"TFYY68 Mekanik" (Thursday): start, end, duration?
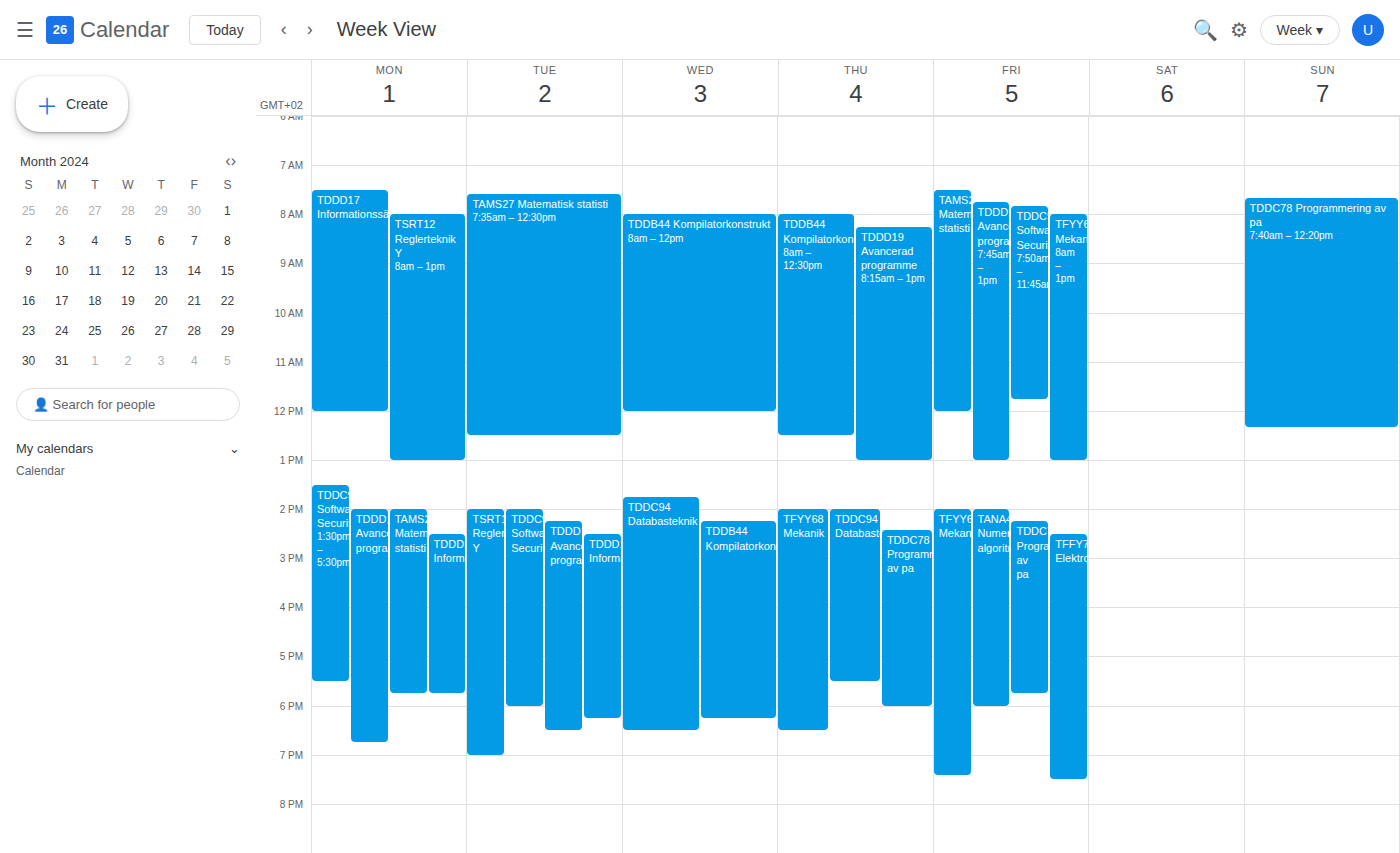
2:00 PM to 6:30 PM, 4 hours 30 minutes